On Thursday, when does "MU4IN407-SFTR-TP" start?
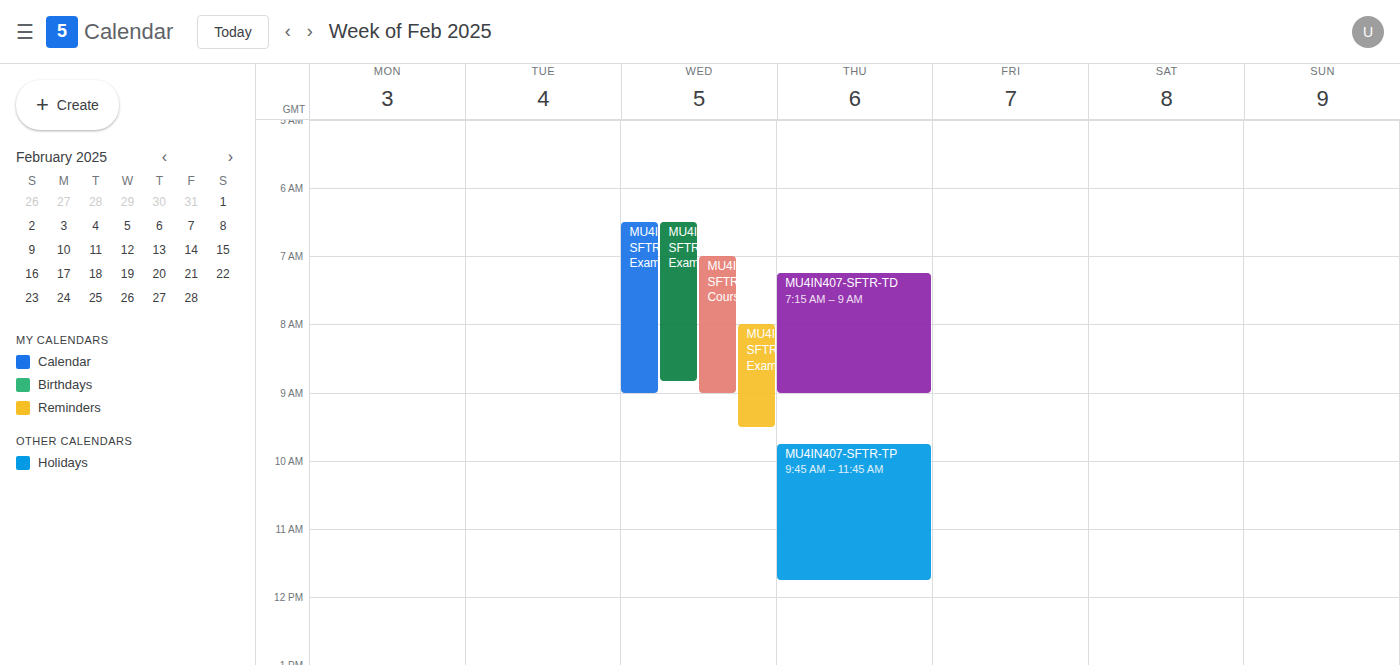
9:45 AM